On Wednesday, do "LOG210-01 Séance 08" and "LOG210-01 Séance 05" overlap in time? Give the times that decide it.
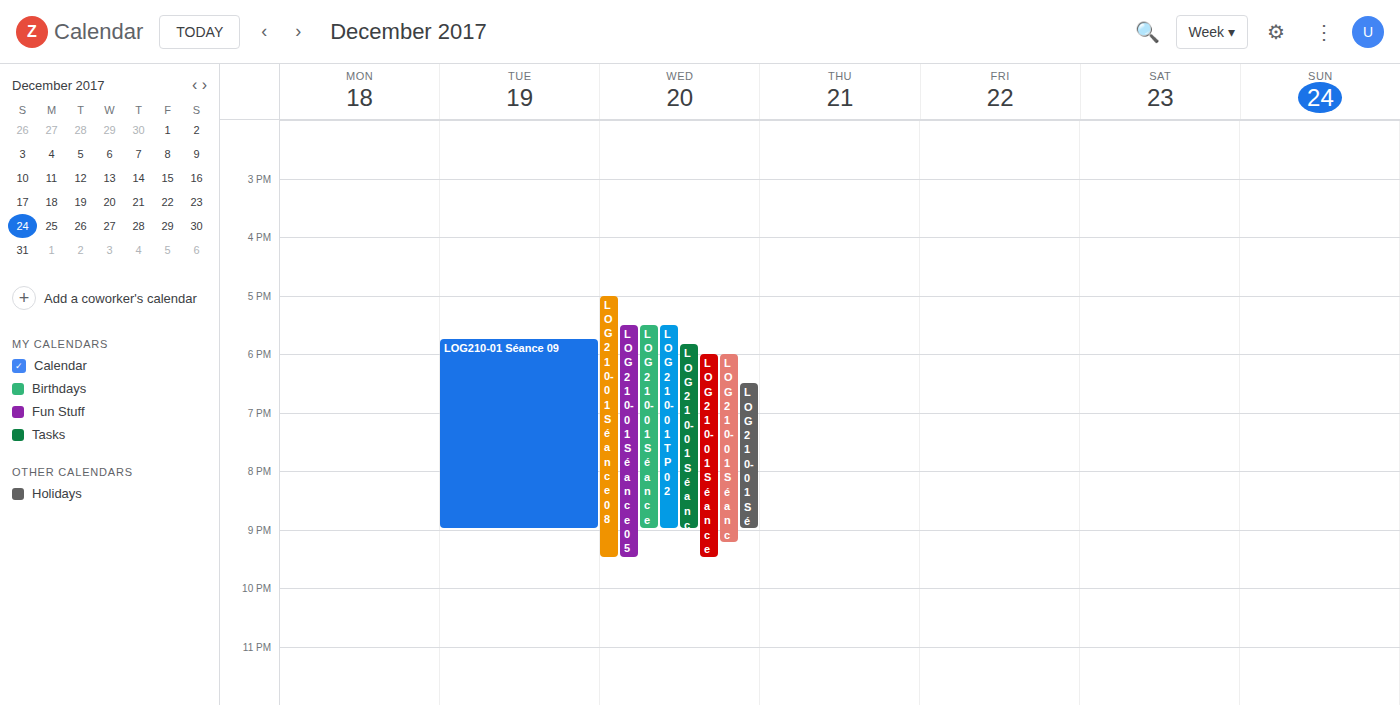
"LOG210-01 Séance 05" runs 5:30 PM to 9:30 PM, inside "LOG210-01 Séance 08" -- they overlap.